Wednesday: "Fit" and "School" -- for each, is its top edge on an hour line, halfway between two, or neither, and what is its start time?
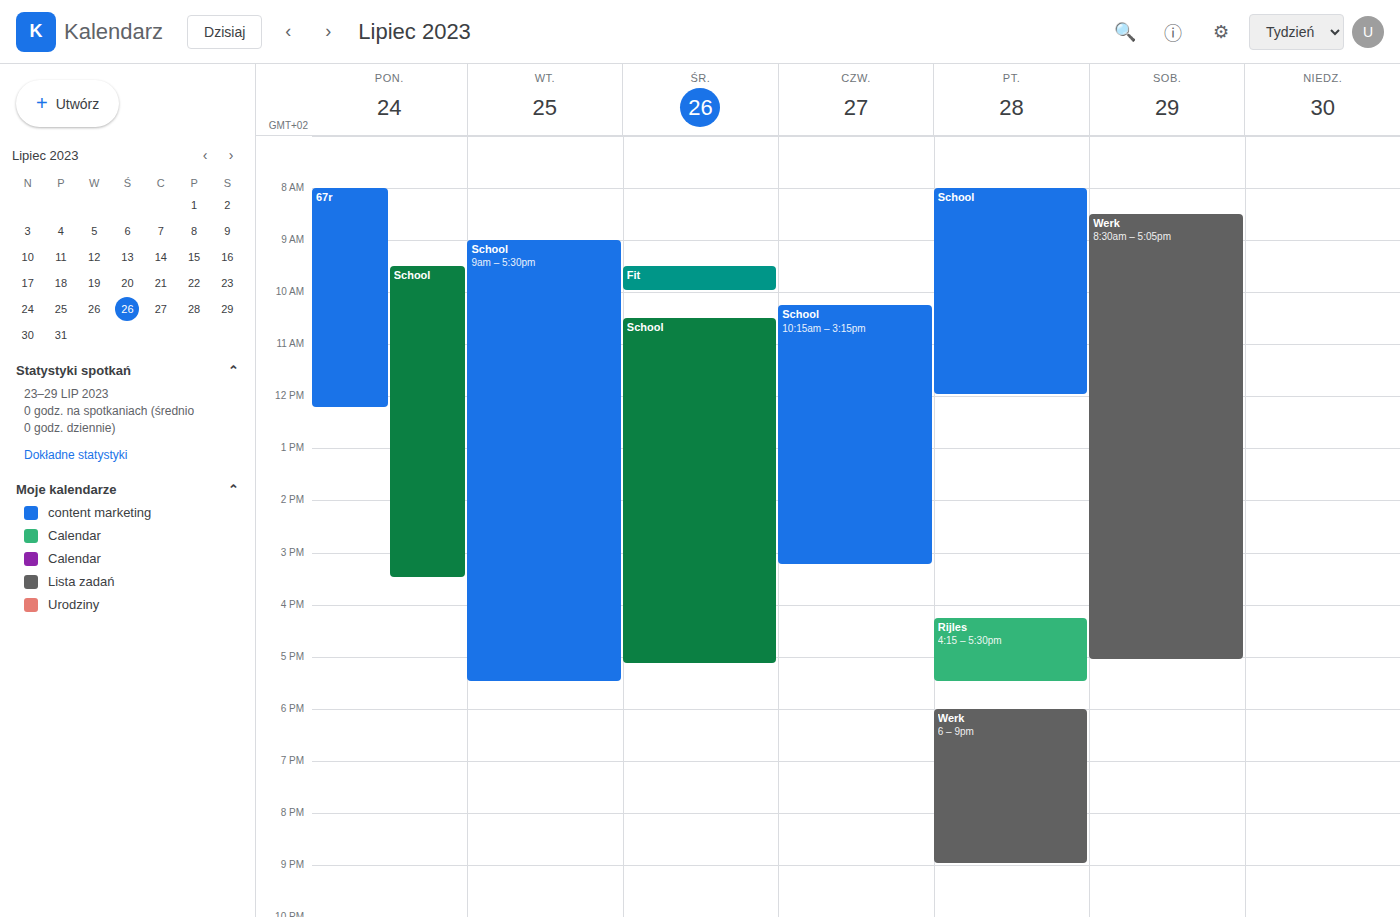
"Fit": 09:30, halfway between the 09:00 and 10:00 lines. "School": 10:30, halfway between the 10:00 and 11:00 lines.